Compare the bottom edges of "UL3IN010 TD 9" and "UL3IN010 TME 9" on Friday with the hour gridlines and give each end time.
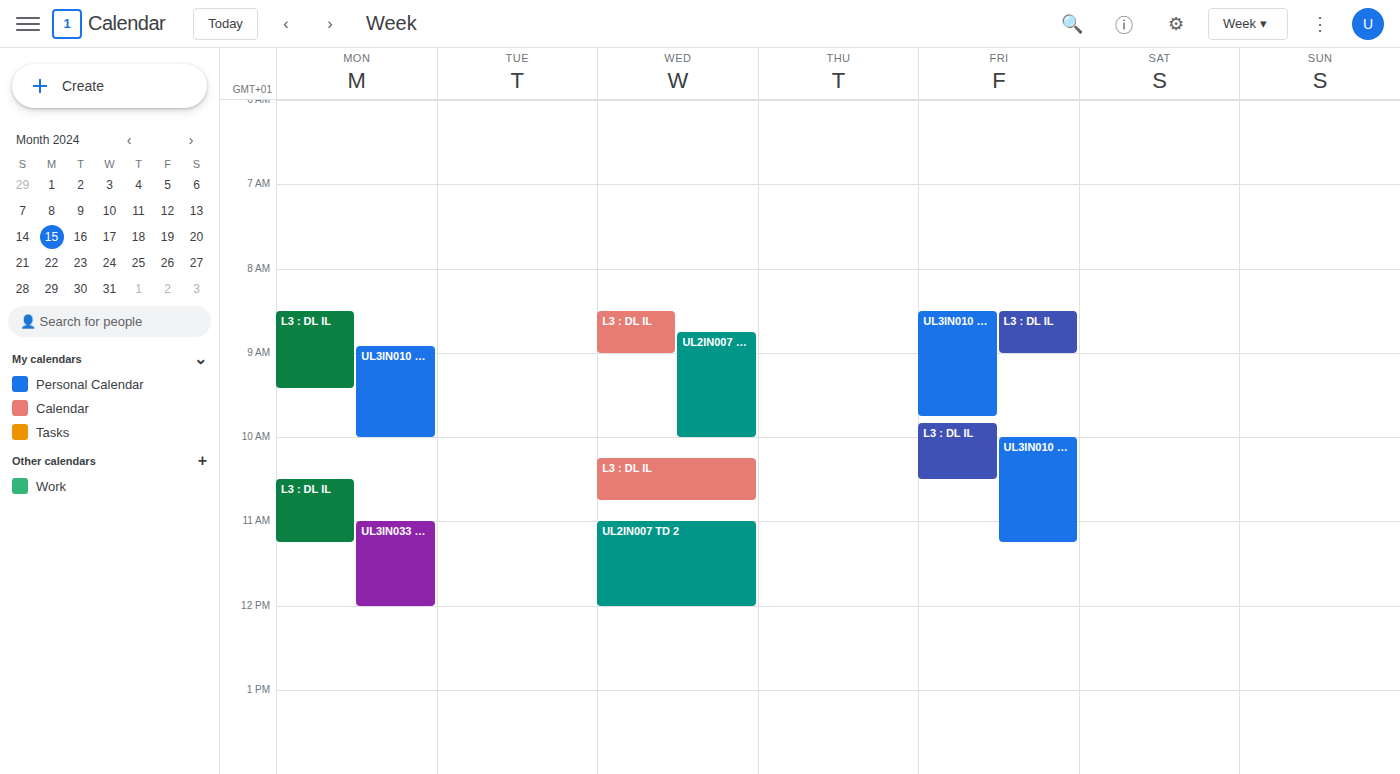
"UL3IN010 TD 9": 9:45 AM, neither: three quarters of the way from the 9 AM line to the 10 AM line. "UL3IN010 TME 9": 11:15 AM, neither: a quarter of the way from the 11 AM line to the 12 PM line.